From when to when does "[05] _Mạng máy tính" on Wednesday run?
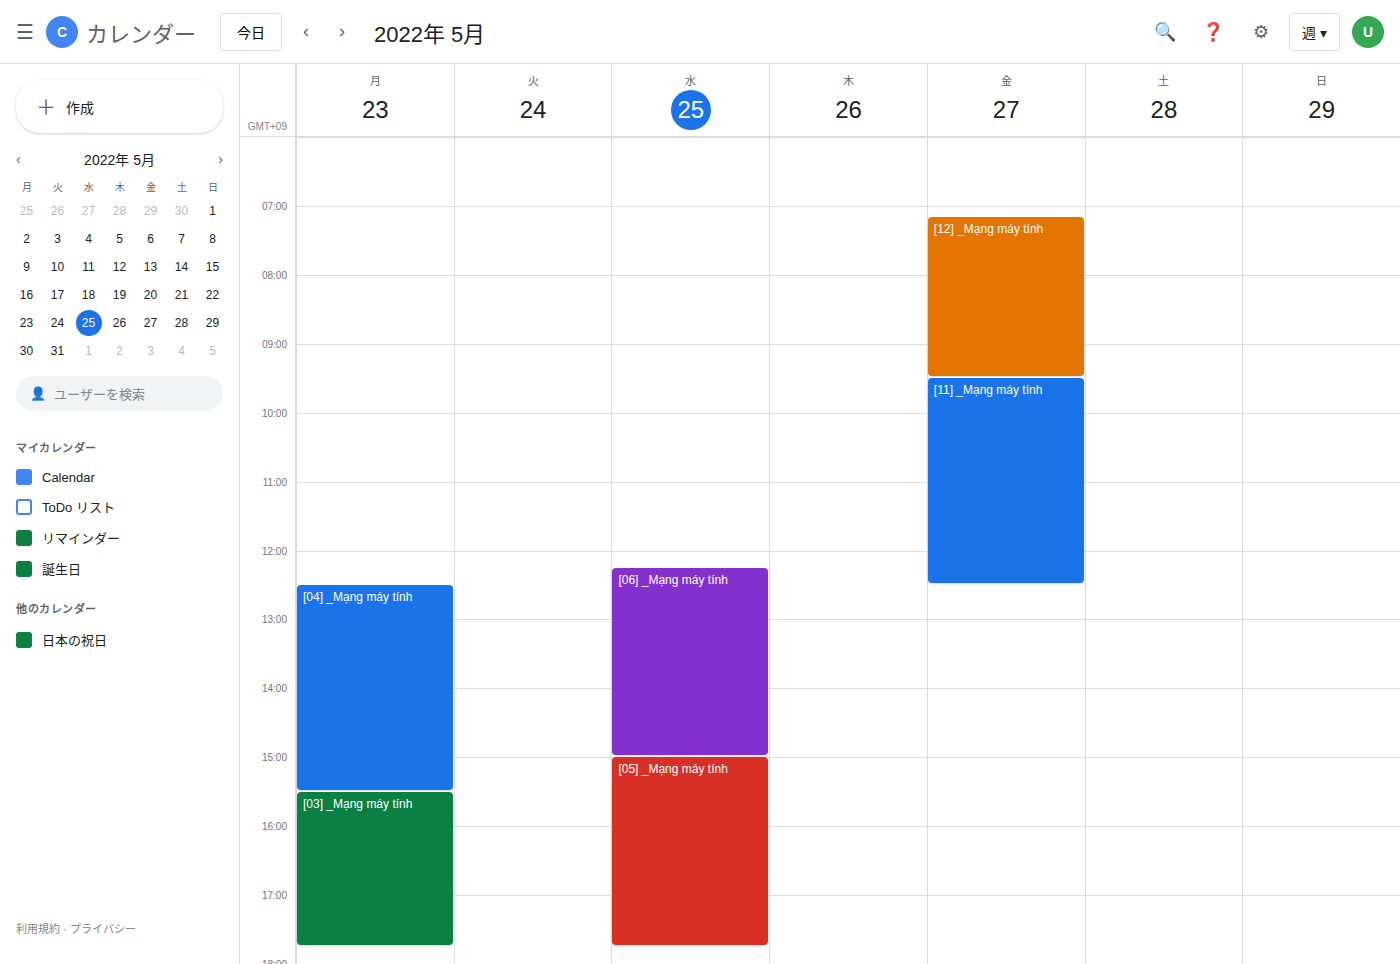
3:00 PM to 5:45 PM